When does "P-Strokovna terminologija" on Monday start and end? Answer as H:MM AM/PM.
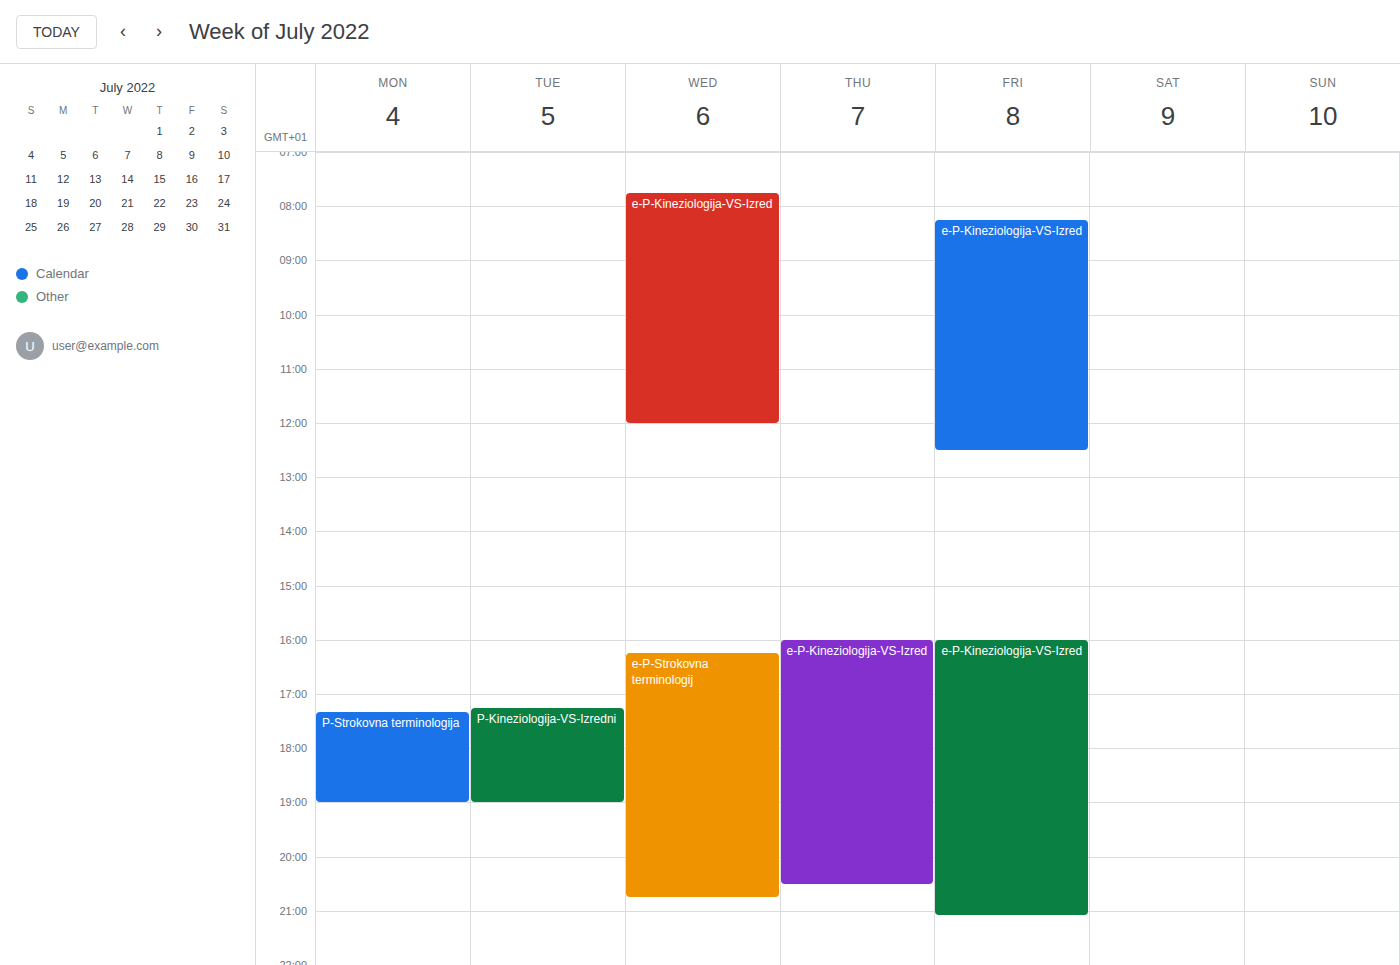
5:20 PM to 7:00 PM